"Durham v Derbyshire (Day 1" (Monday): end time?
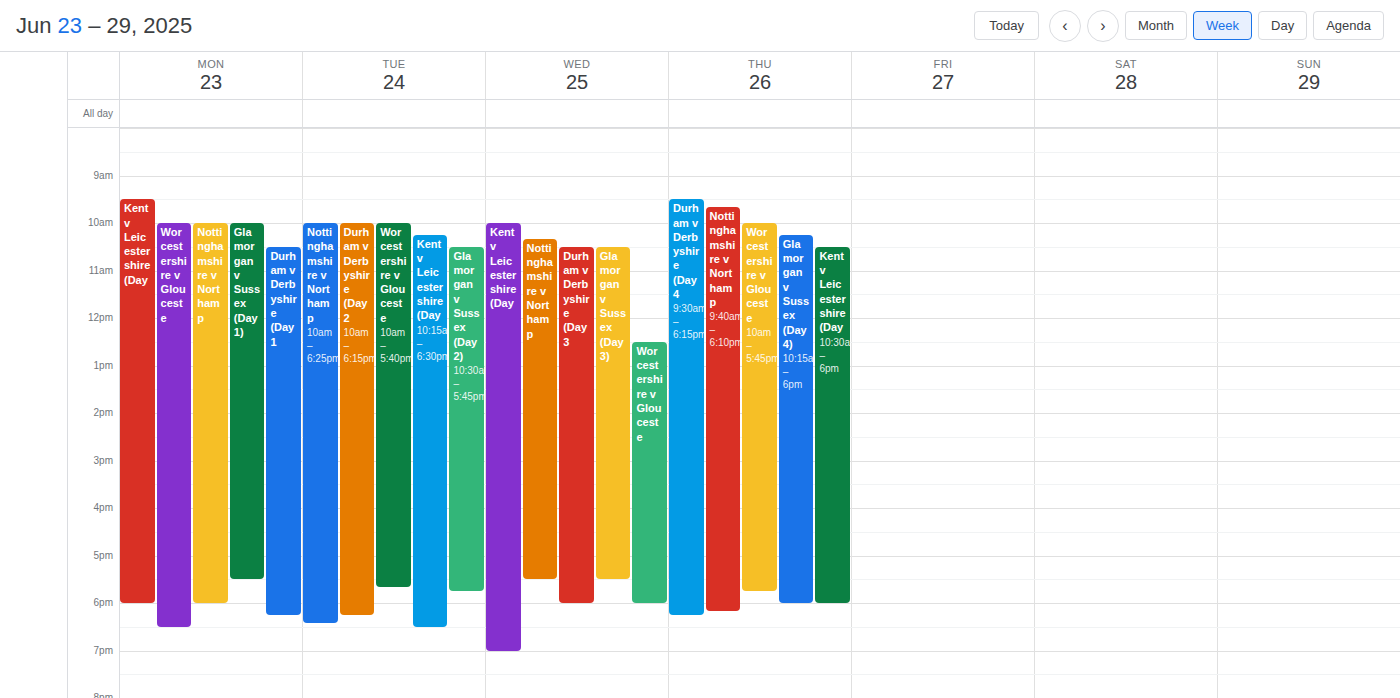
6:15 PM